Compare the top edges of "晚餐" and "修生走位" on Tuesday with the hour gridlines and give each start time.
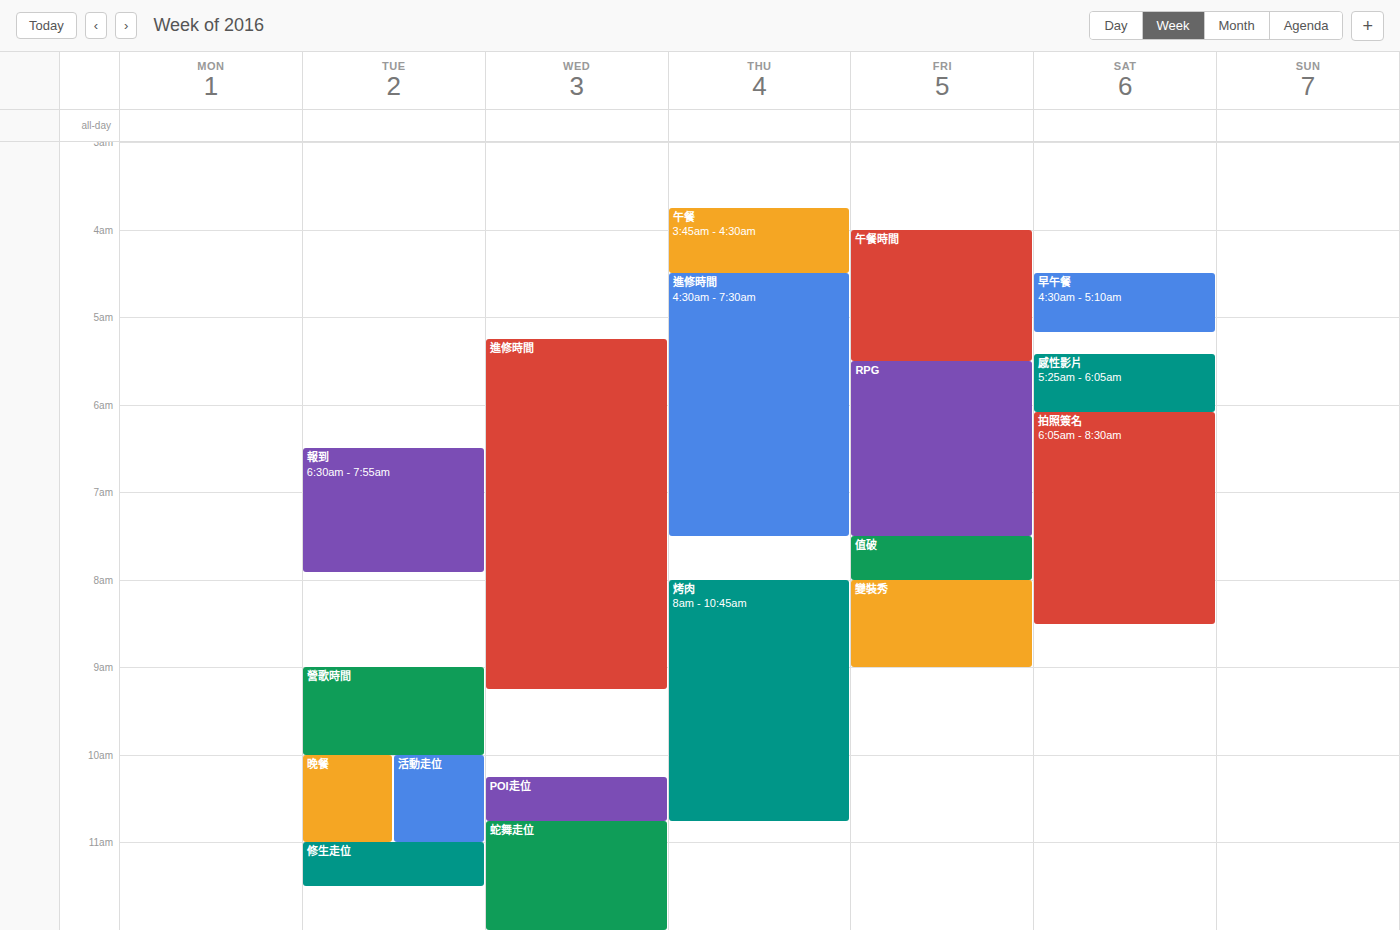
"晚餐": 10:00 AM, exactly on the 10 AM line. "修生走位": 11:00 AM, exactly on the 11 AM line.